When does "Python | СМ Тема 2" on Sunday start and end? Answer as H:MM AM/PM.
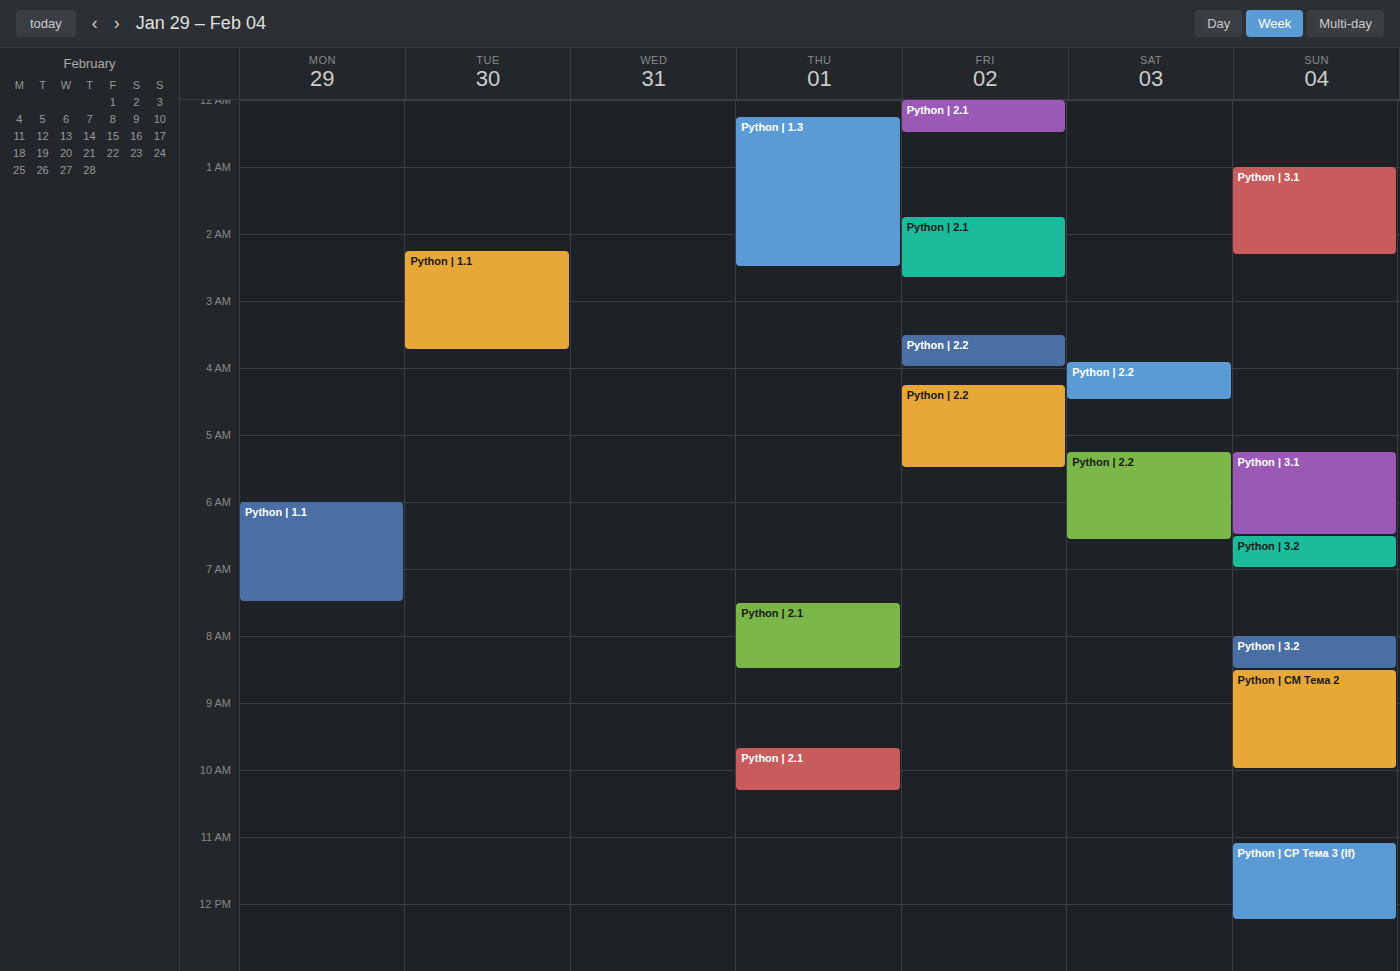
8:30 AM to 10:00 AM